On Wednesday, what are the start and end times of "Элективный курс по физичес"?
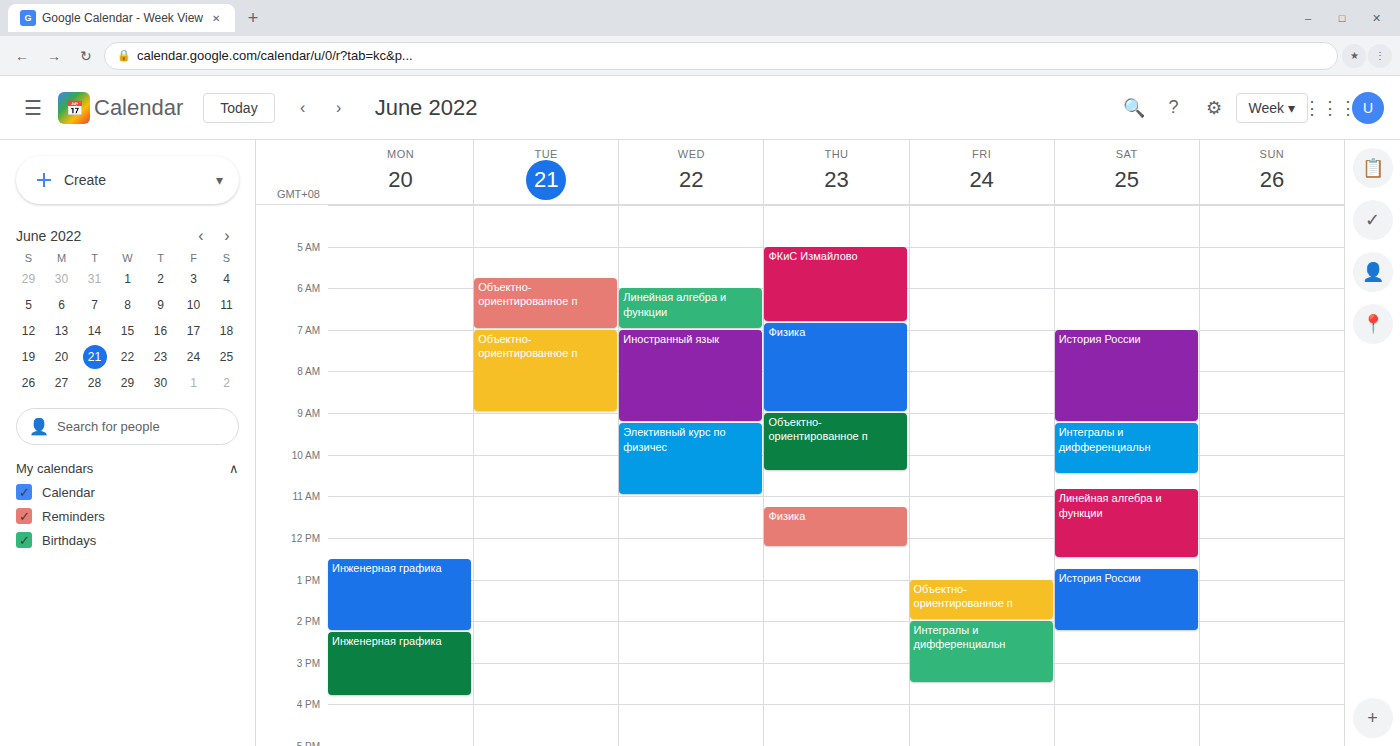
9:15 AM to 11:00 AM